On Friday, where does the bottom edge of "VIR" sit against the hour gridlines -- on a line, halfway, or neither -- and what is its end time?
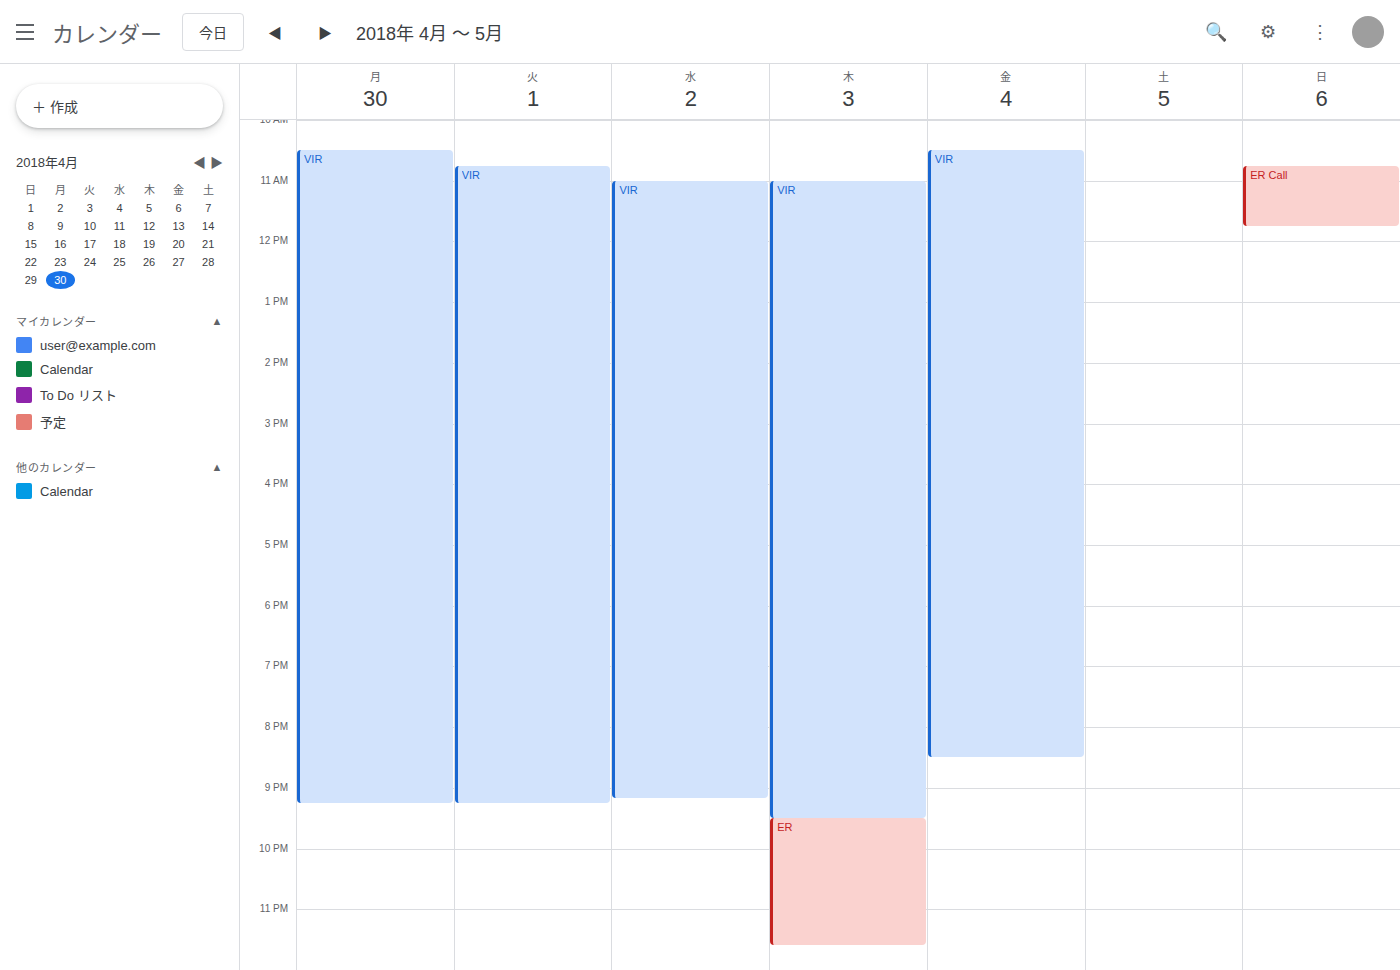
8:30 PM -- halfway between the 8 PM and 9 PM lines.